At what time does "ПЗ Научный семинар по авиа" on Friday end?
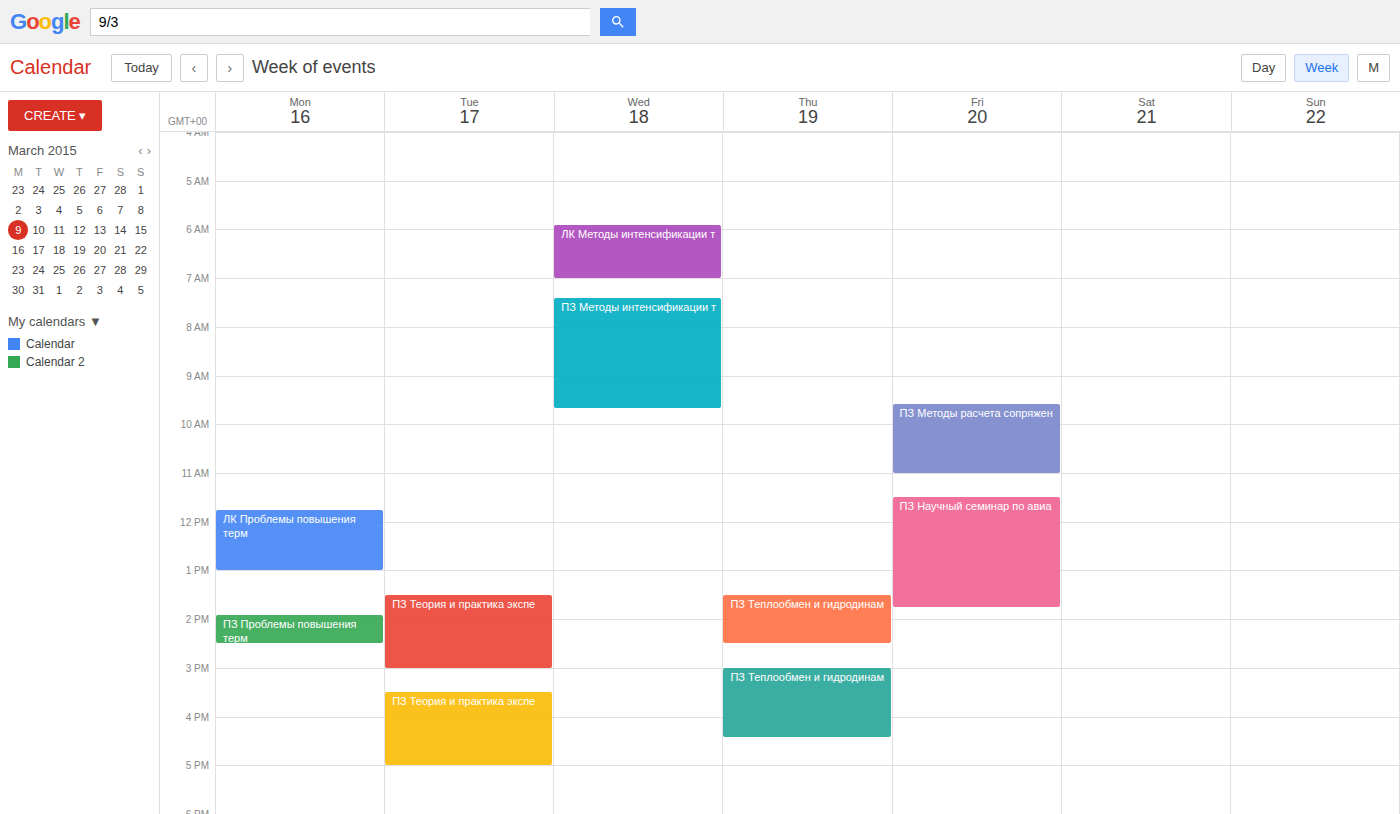
1:45 PM